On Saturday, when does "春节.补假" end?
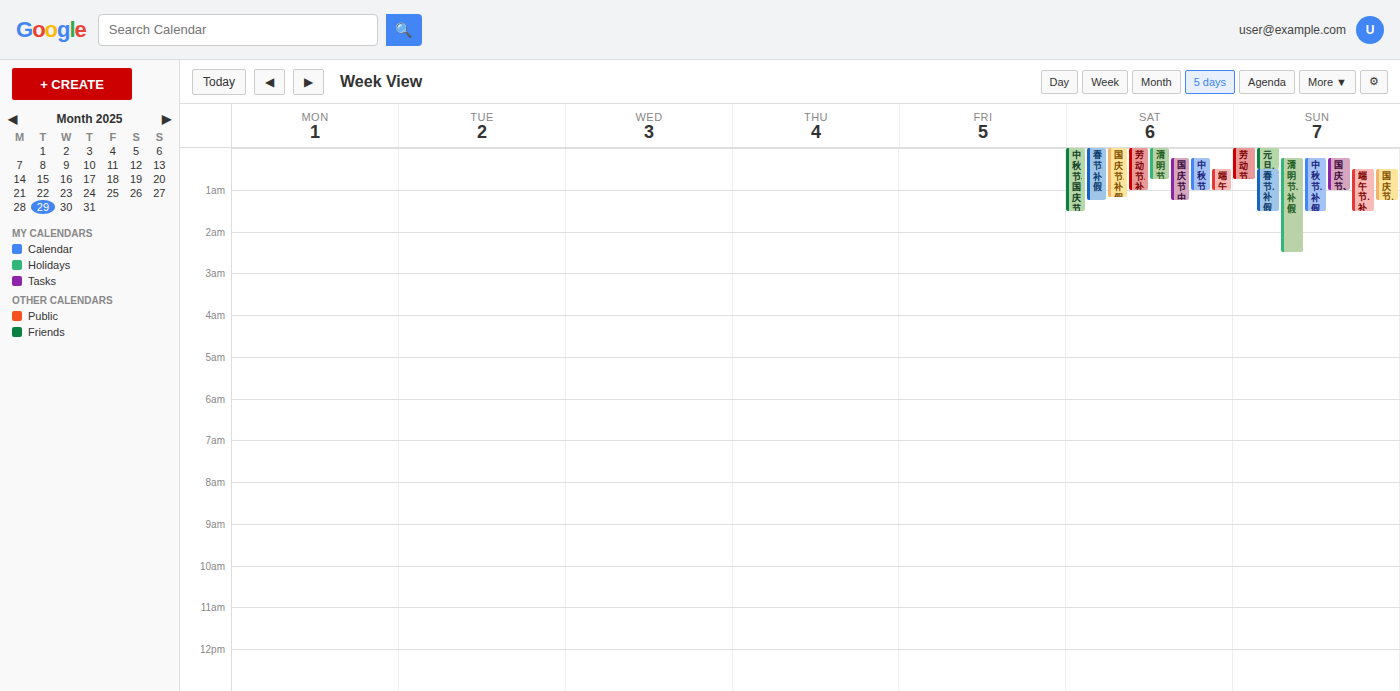
1:15 AM